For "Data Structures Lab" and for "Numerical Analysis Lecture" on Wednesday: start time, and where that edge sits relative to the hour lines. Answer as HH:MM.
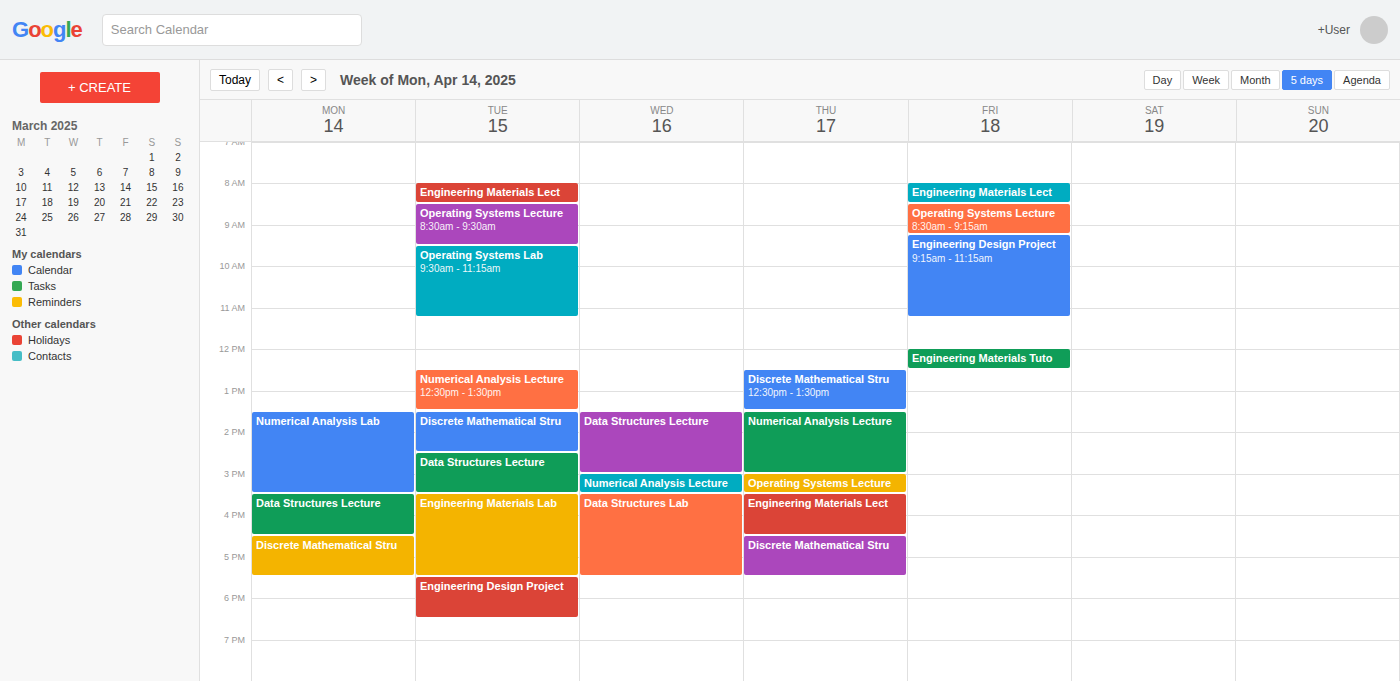
"Data Structures Lab": 15:30, halfway between the 15:00 and 16:00 lines. "Numerical Analysis Lecture": 15:00, exactly on the 15:00 line.